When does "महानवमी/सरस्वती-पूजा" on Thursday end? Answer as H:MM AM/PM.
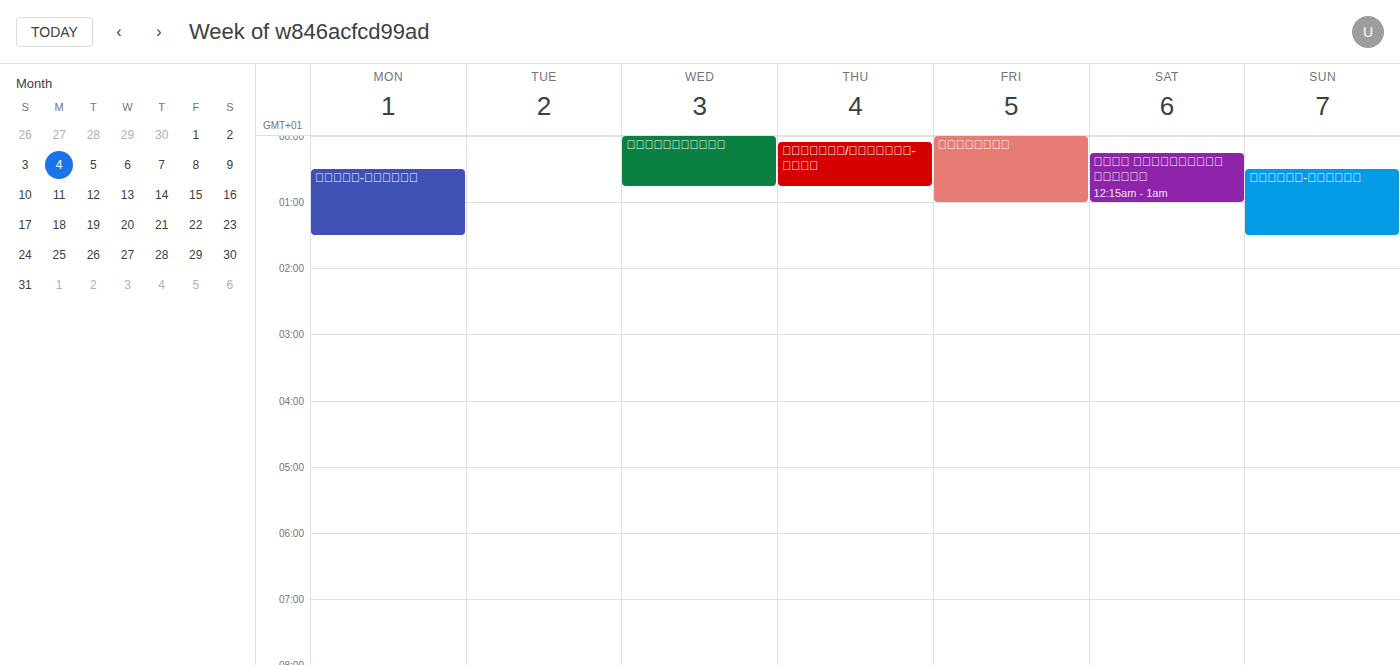
12:45 AM